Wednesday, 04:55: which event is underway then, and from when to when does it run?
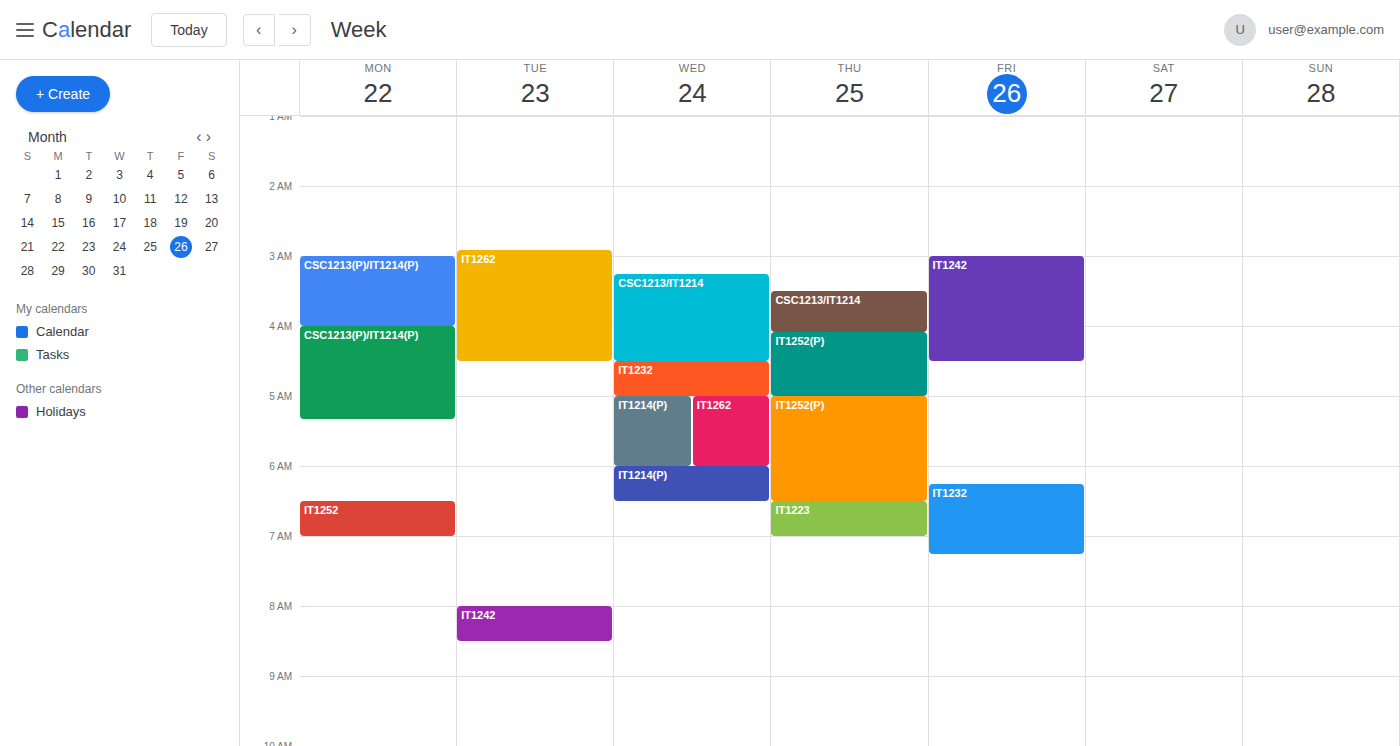
"IT1232", 04:30 to 05:00